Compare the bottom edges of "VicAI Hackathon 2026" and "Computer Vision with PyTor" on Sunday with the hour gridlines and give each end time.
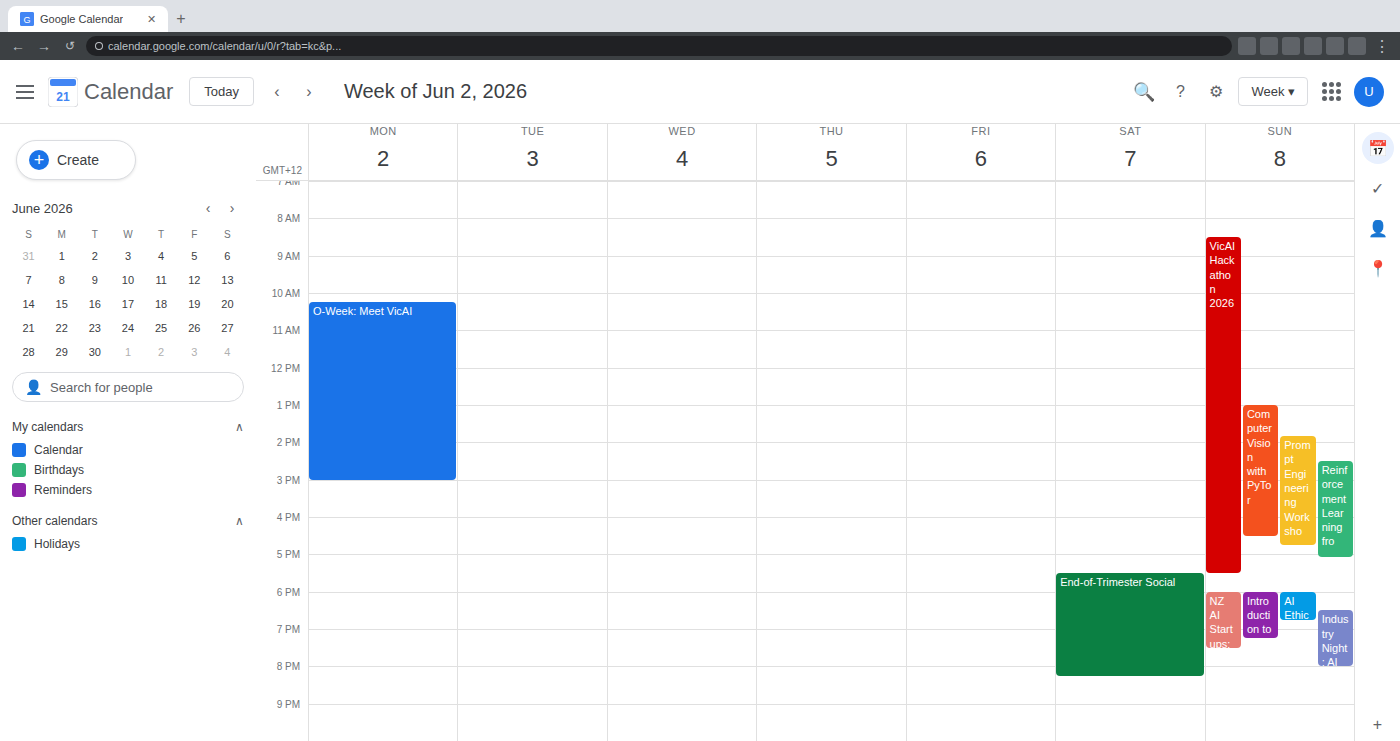
"VicAI Hackathon 2026": 5:30 PM, halfway between the 5 PM and 6 PM lines. "Computer Vision with PyTor": 4:30 PM, halfway between the 4 PM and 5 PM lines.